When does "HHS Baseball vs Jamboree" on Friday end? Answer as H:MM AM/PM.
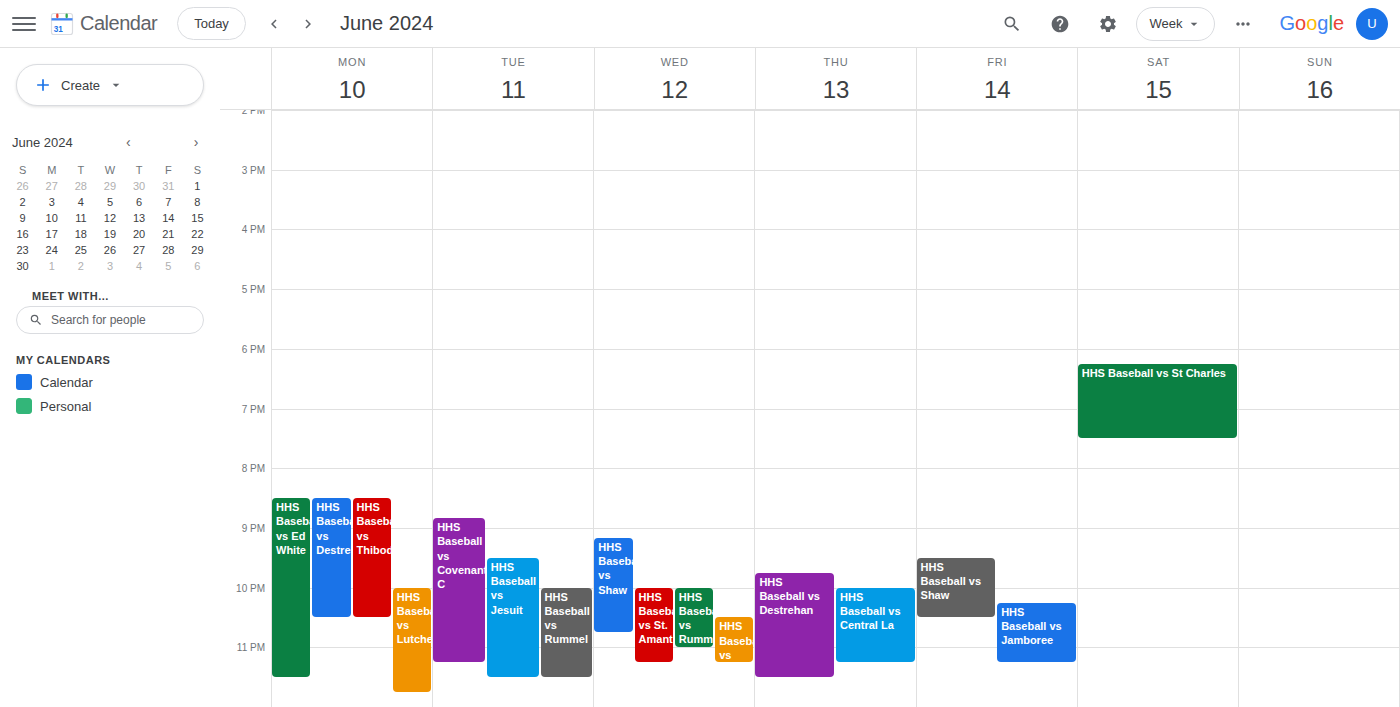
11:15 PM